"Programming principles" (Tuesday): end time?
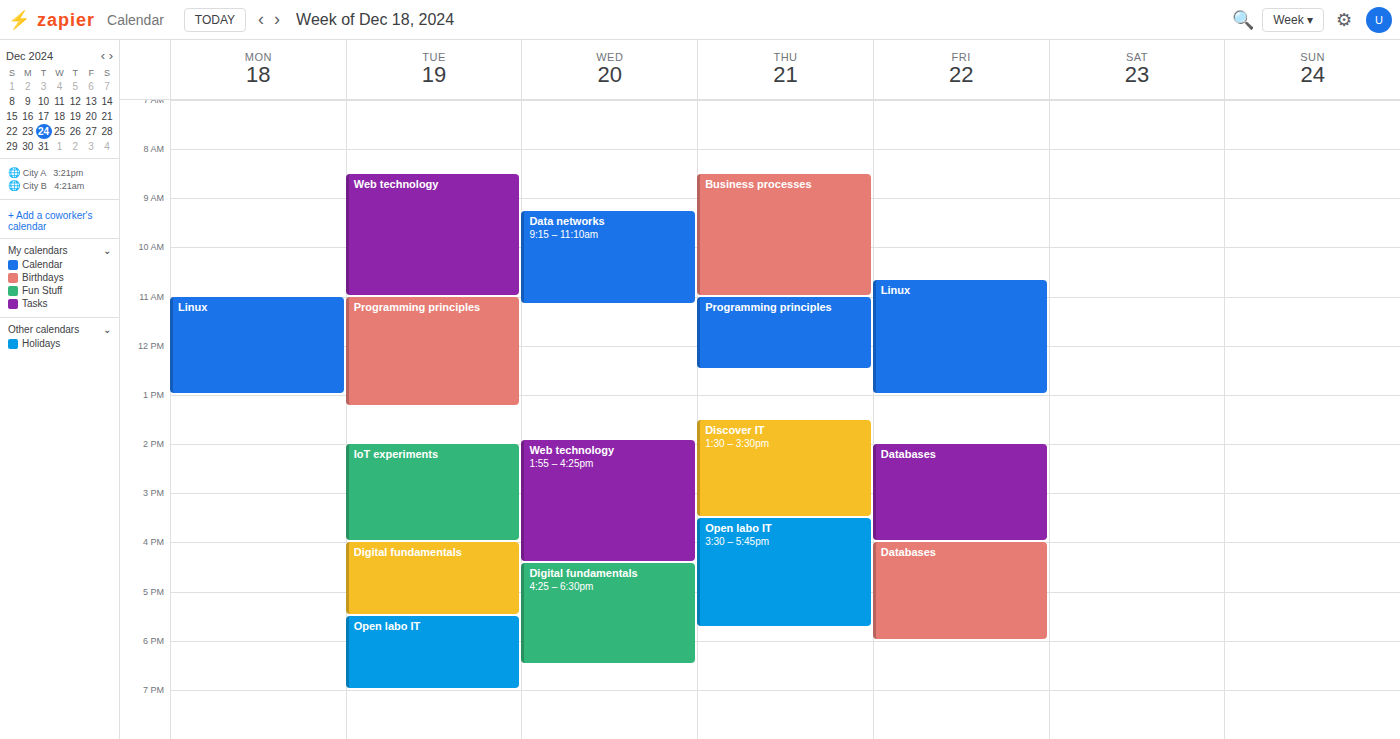
1:15 PM